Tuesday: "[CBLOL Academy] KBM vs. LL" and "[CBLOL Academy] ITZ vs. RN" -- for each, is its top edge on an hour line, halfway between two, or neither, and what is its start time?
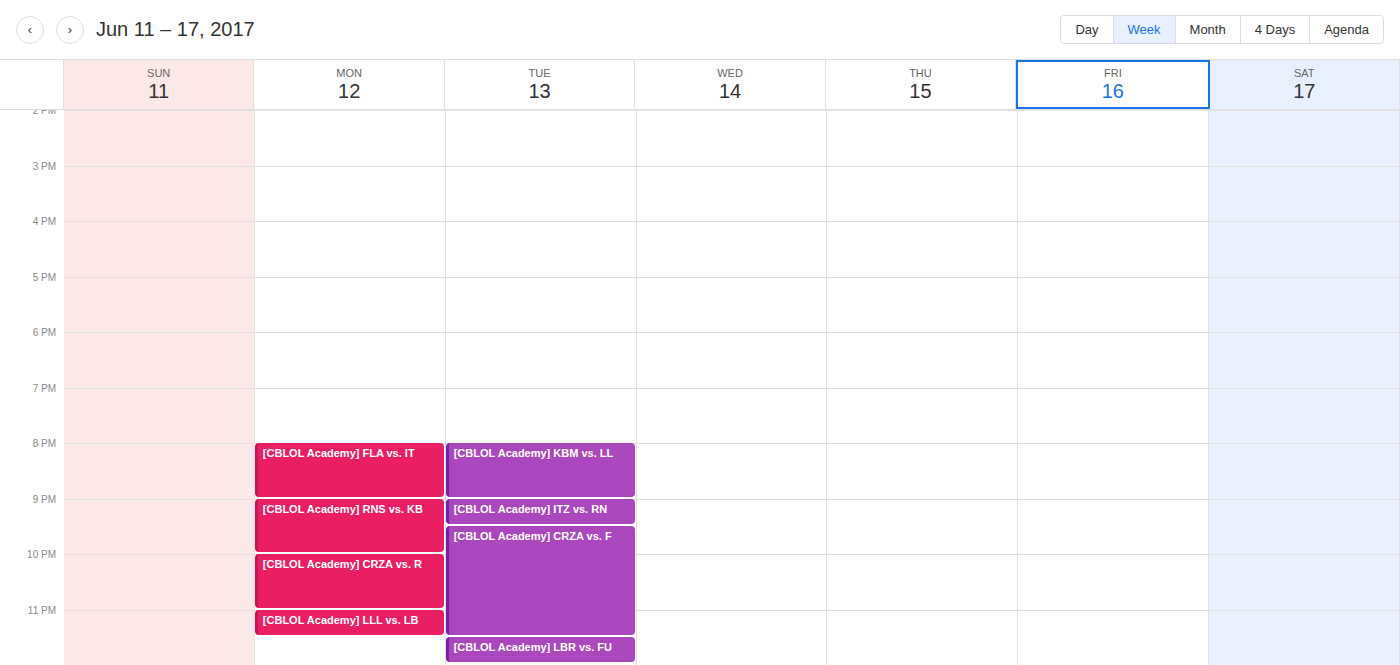
"[CBLOL Academy] KBM vs. LL": 8:00 PM, exactly on the 8 PM line. "[CBLOL Academy] ITZ vs. RN": 9:00 PM, exactly on the 9 PM line.